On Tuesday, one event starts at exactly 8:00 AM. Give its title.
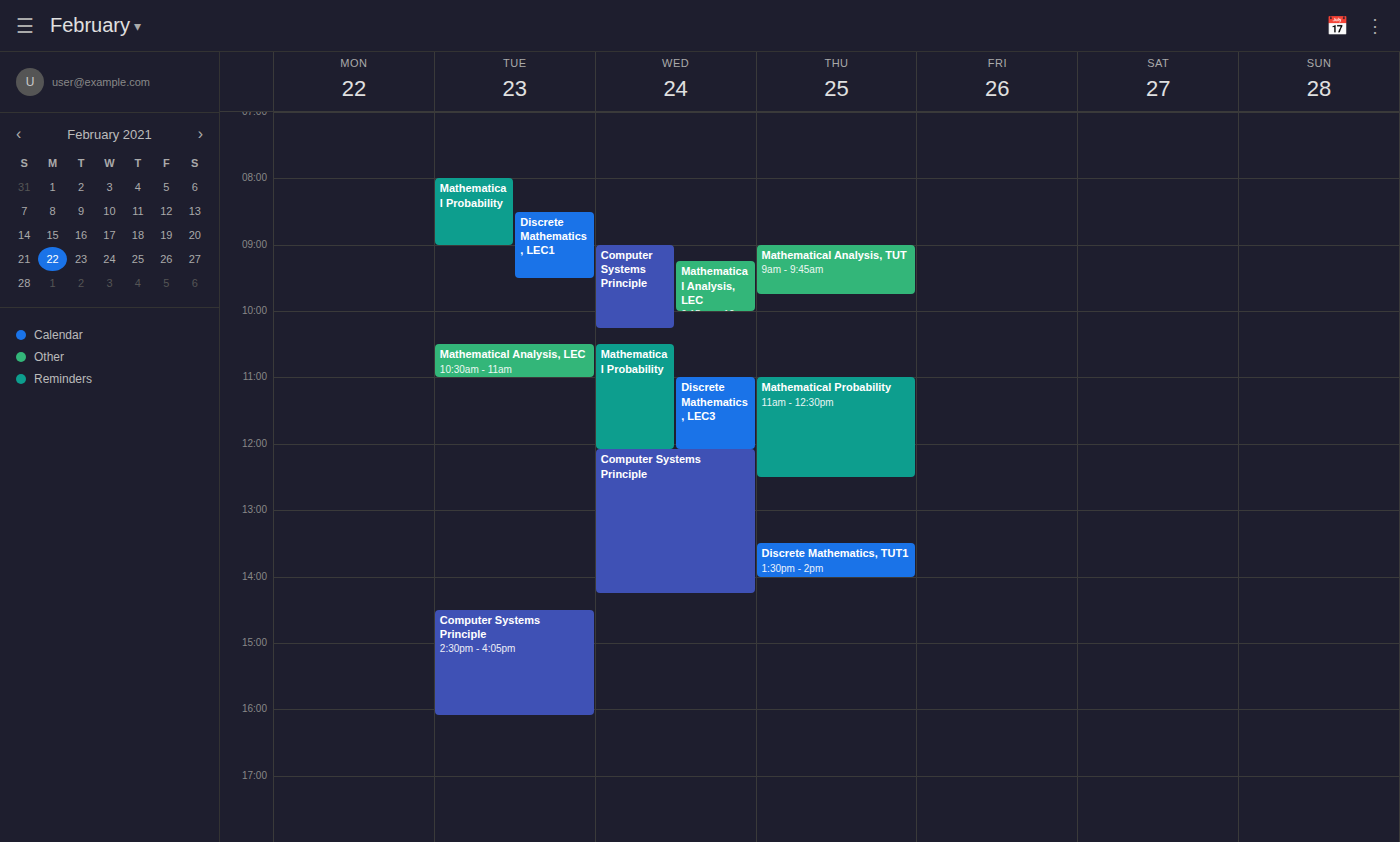
"Mathematical Probability"